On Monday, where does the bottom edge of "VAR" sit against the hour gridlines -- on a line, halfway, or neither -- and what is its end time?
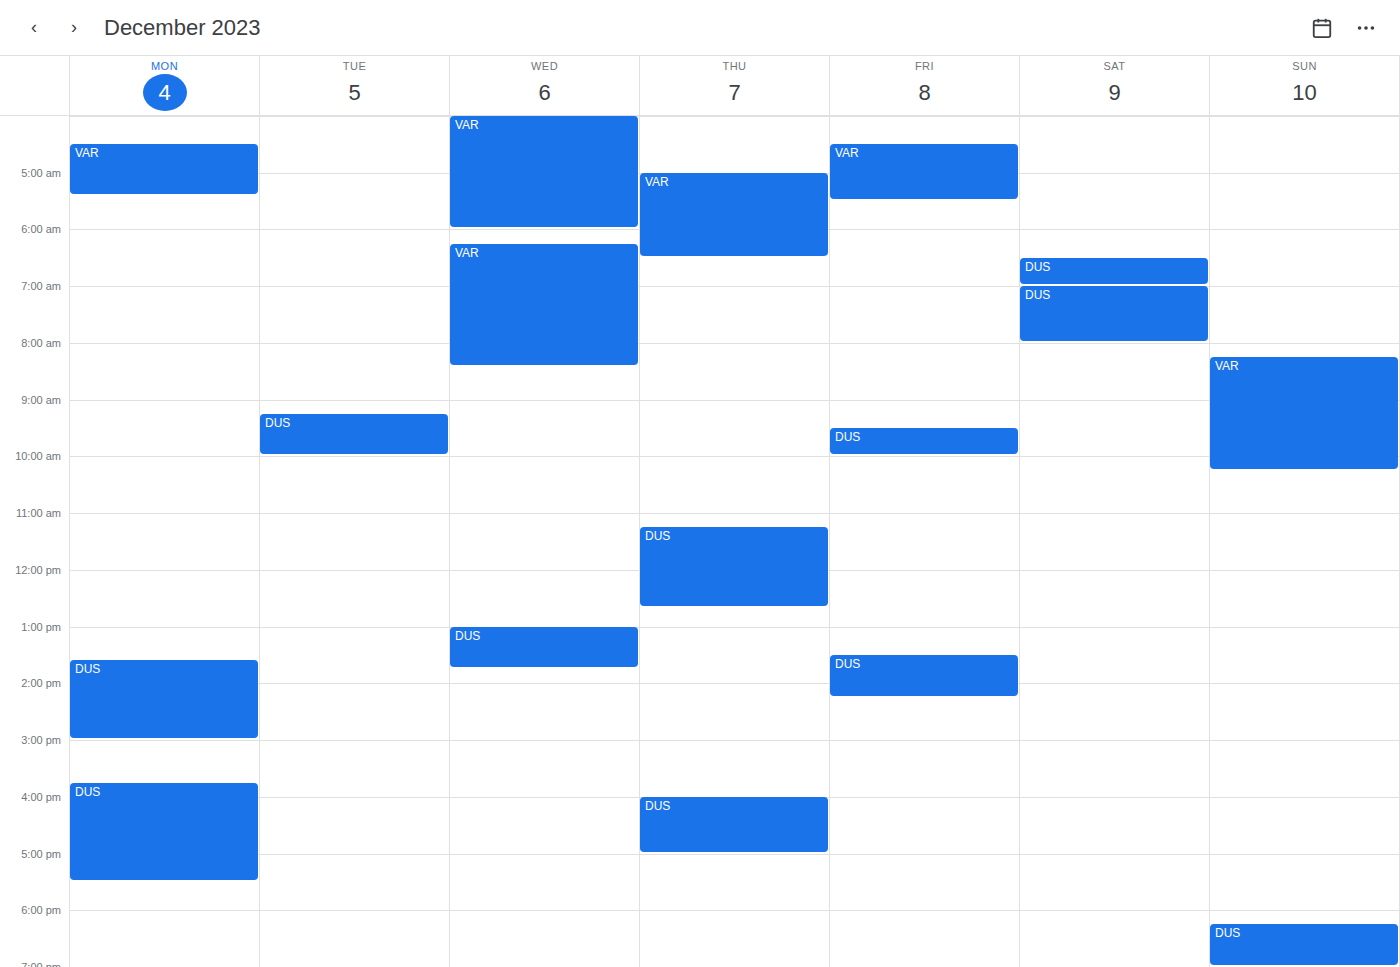
5:25 AM -- neither: 25 minutes below the 5 AM line and 35 minutes above the 6 AM line.